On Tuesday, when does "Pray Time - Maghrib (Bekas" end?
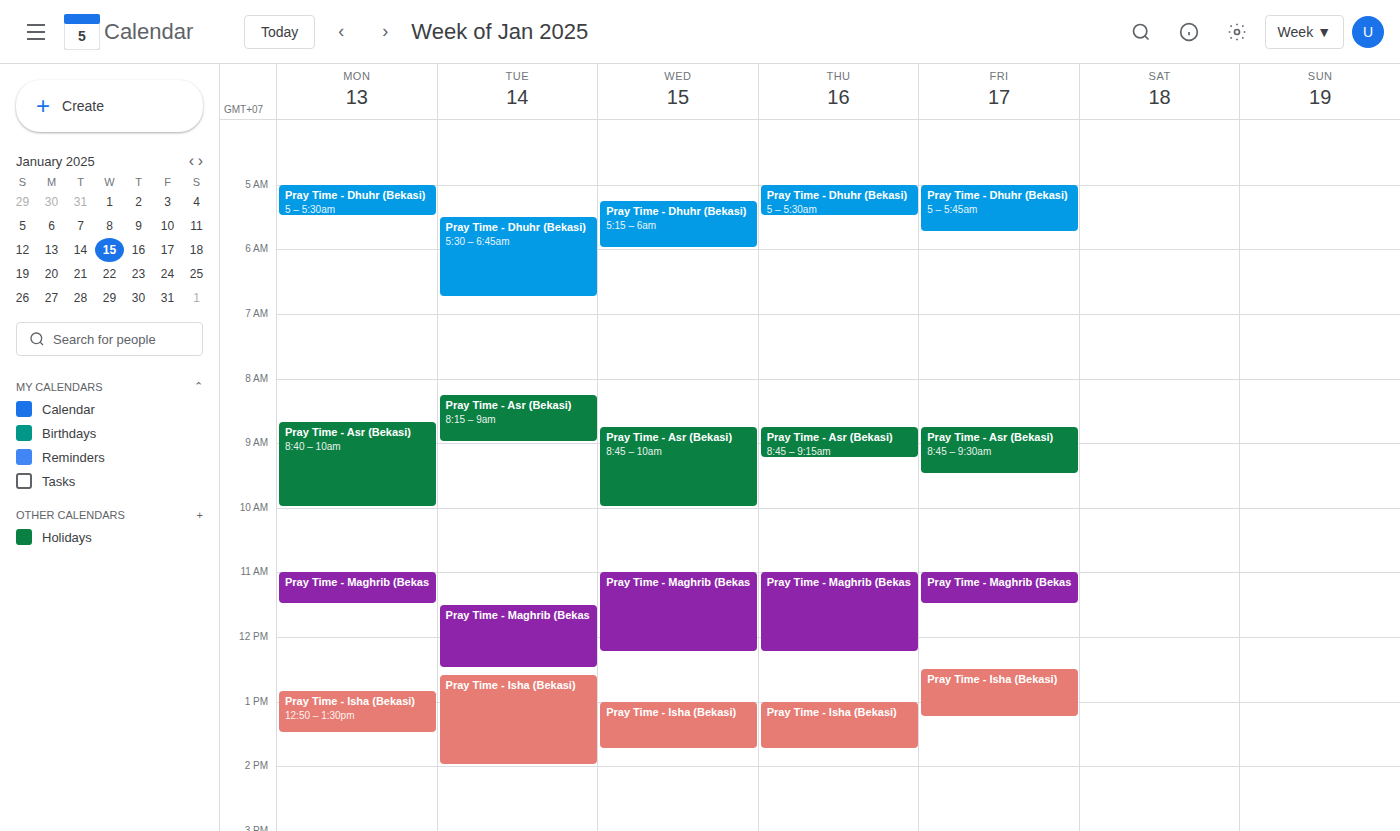
12:30 PM